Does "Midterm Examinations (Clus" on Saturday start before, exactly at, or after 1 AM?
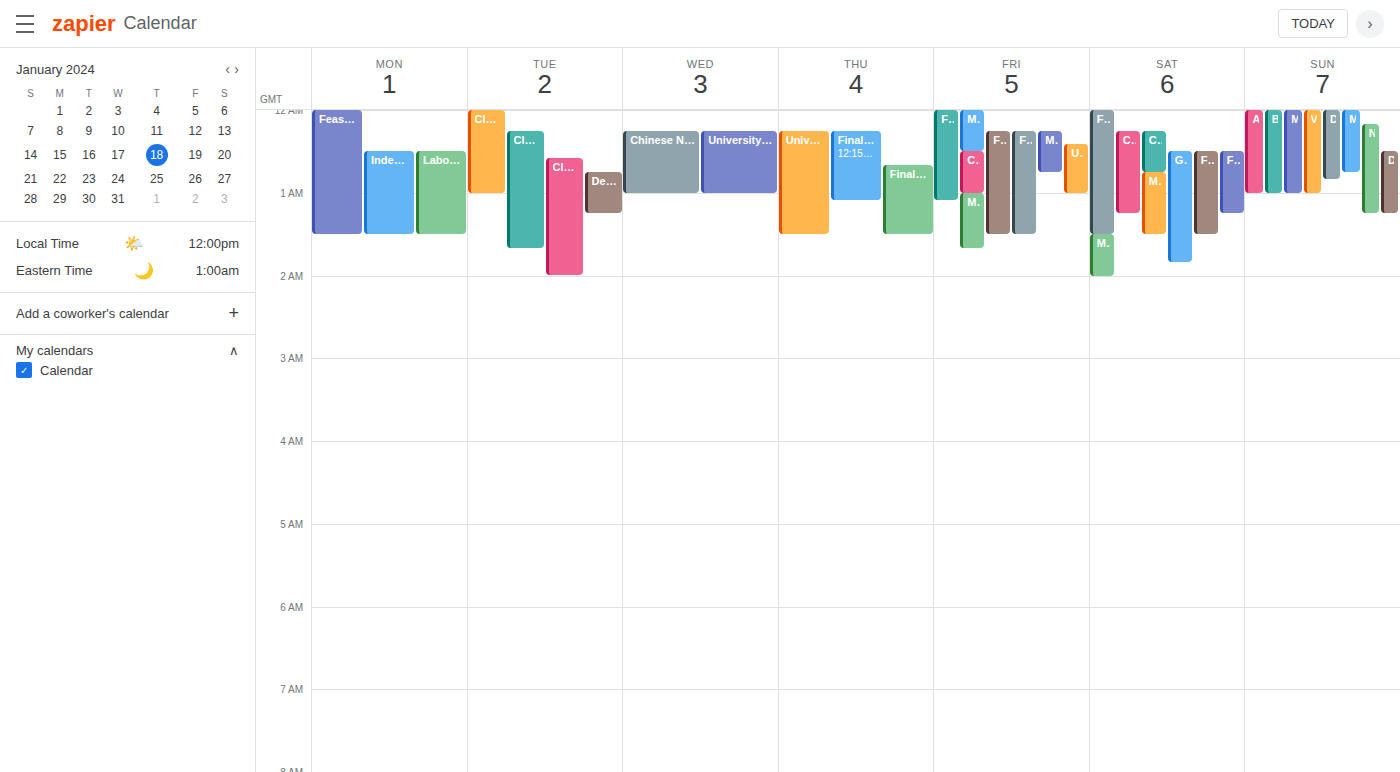
1:30 AM -- after 1 AM, 30 minutes below the 1 AM line.